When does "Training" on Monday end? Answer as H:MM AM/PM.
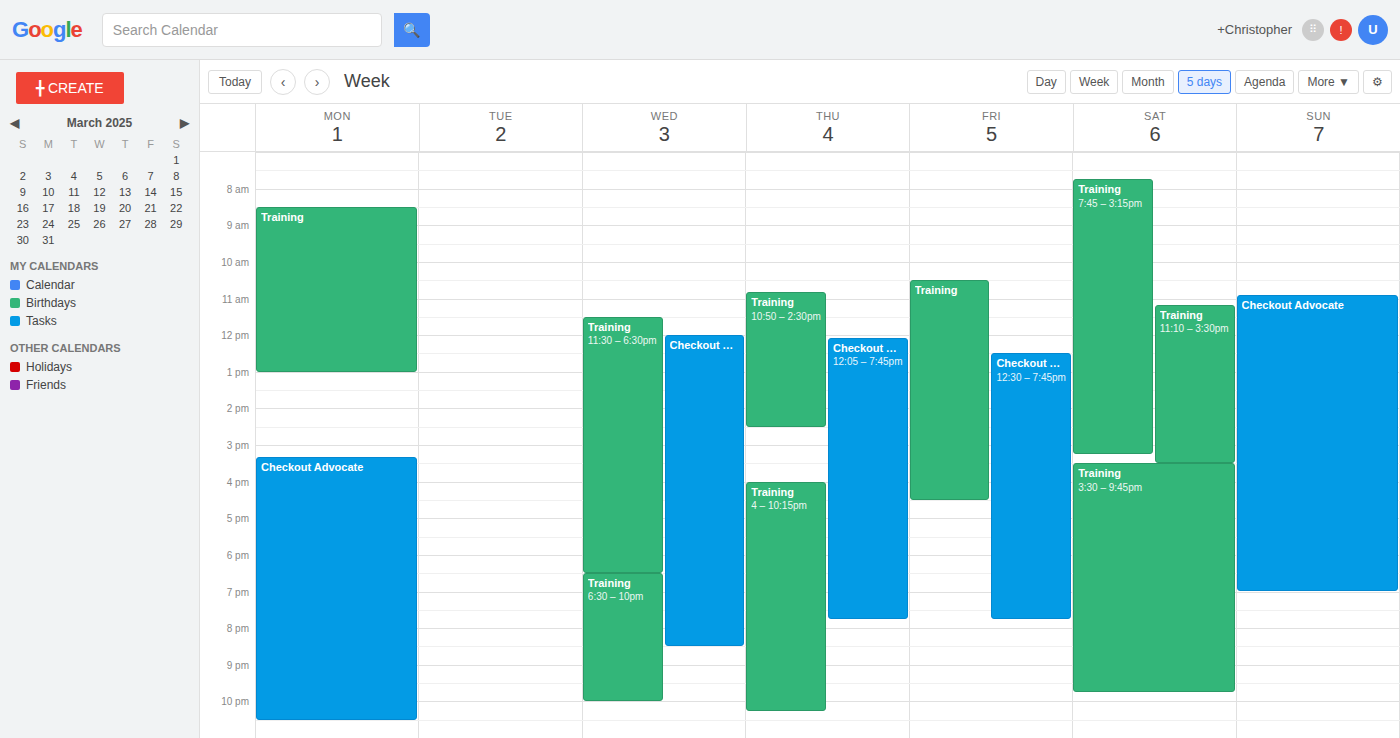
1:00 PM